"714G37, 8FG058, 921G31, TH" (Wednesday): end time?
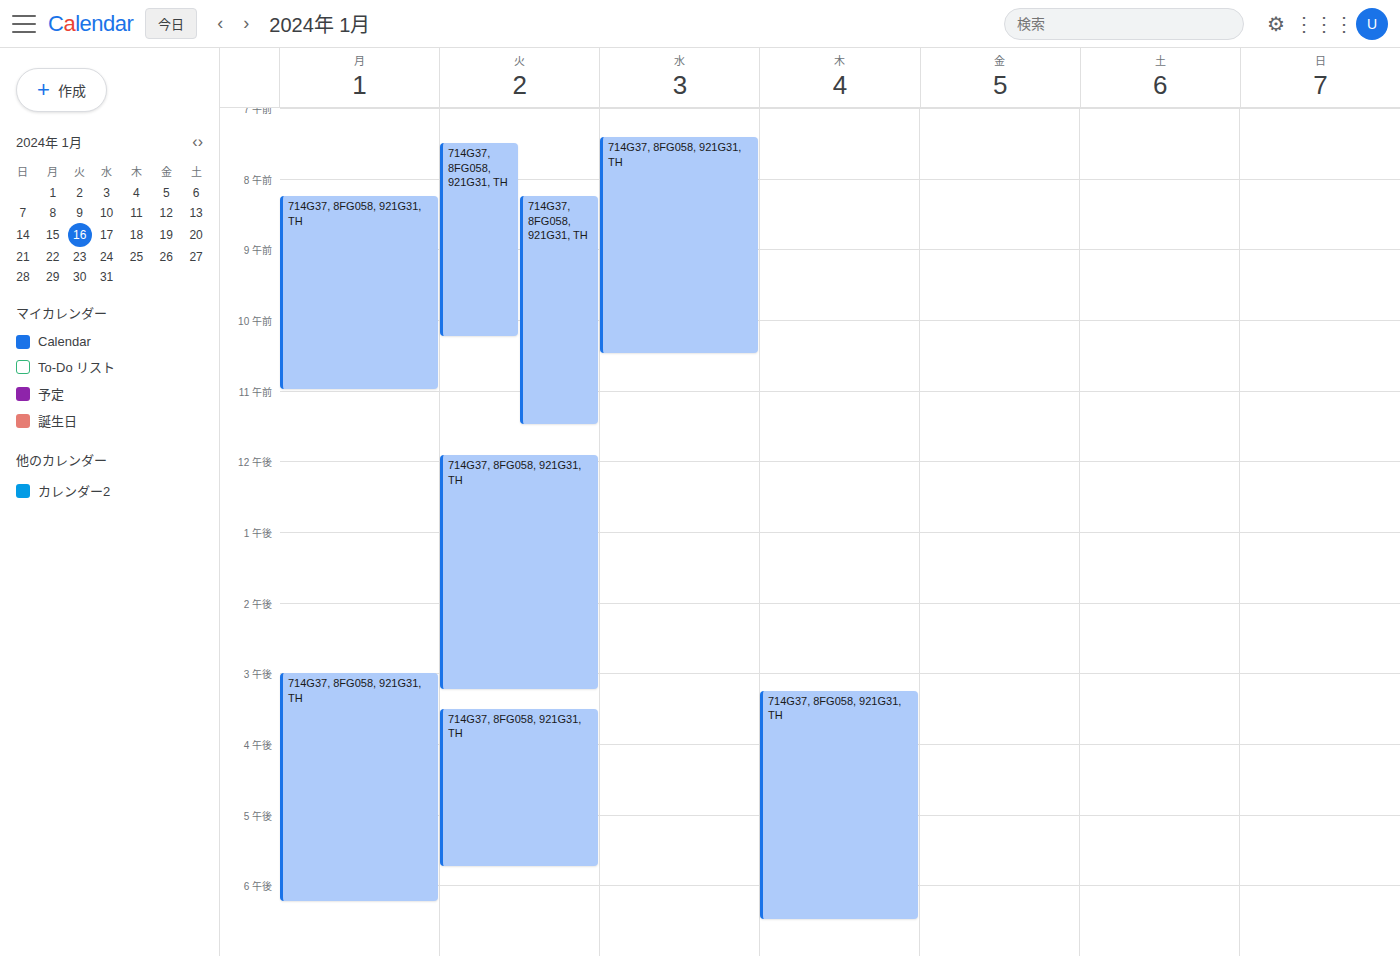
10:30 AM